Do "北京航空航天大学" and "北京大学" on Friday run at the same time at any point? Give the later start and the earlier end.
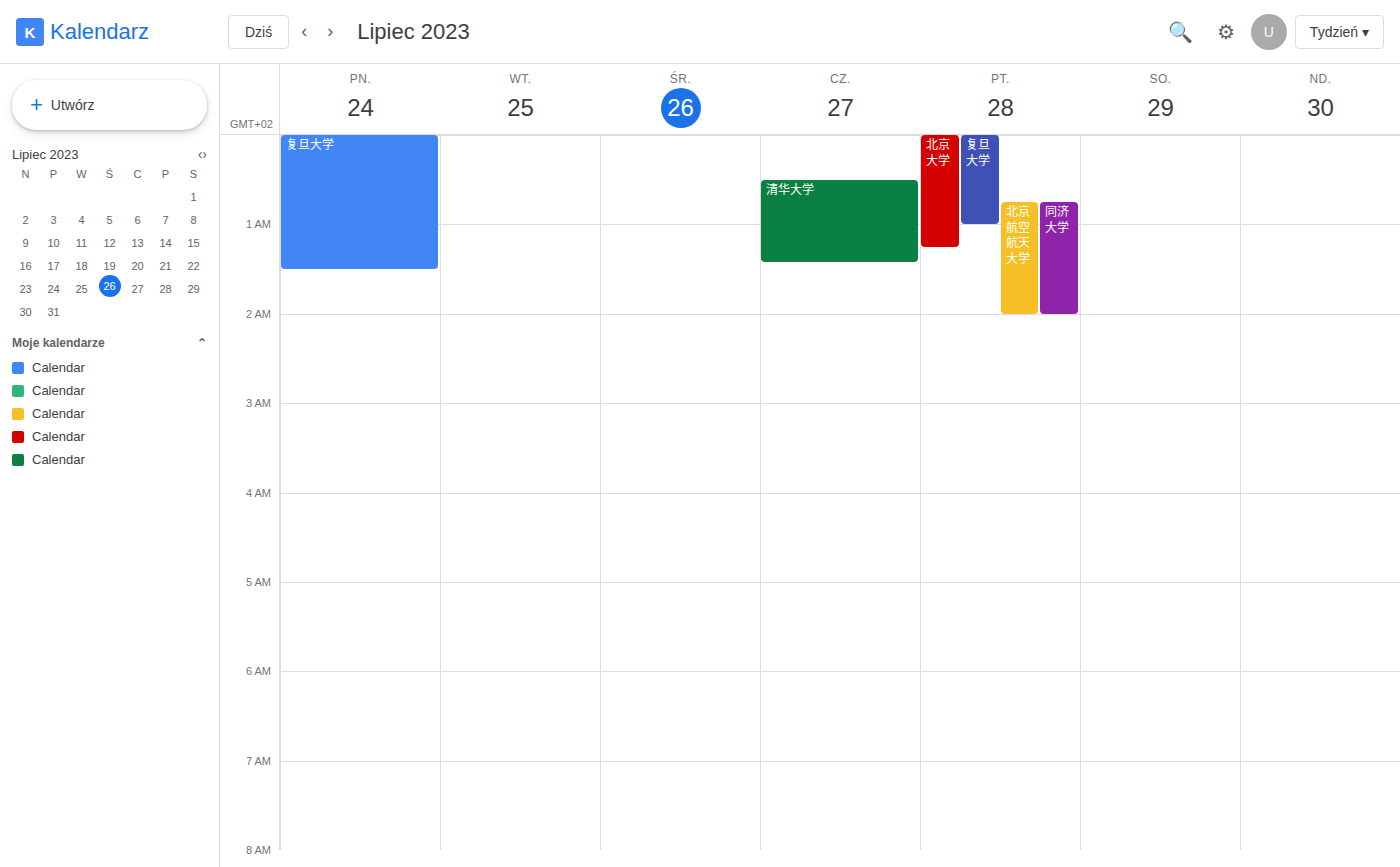
"北京航空航天大学" starts at 00:45, before "北京大学" ends at 01:15 -- they overlap.